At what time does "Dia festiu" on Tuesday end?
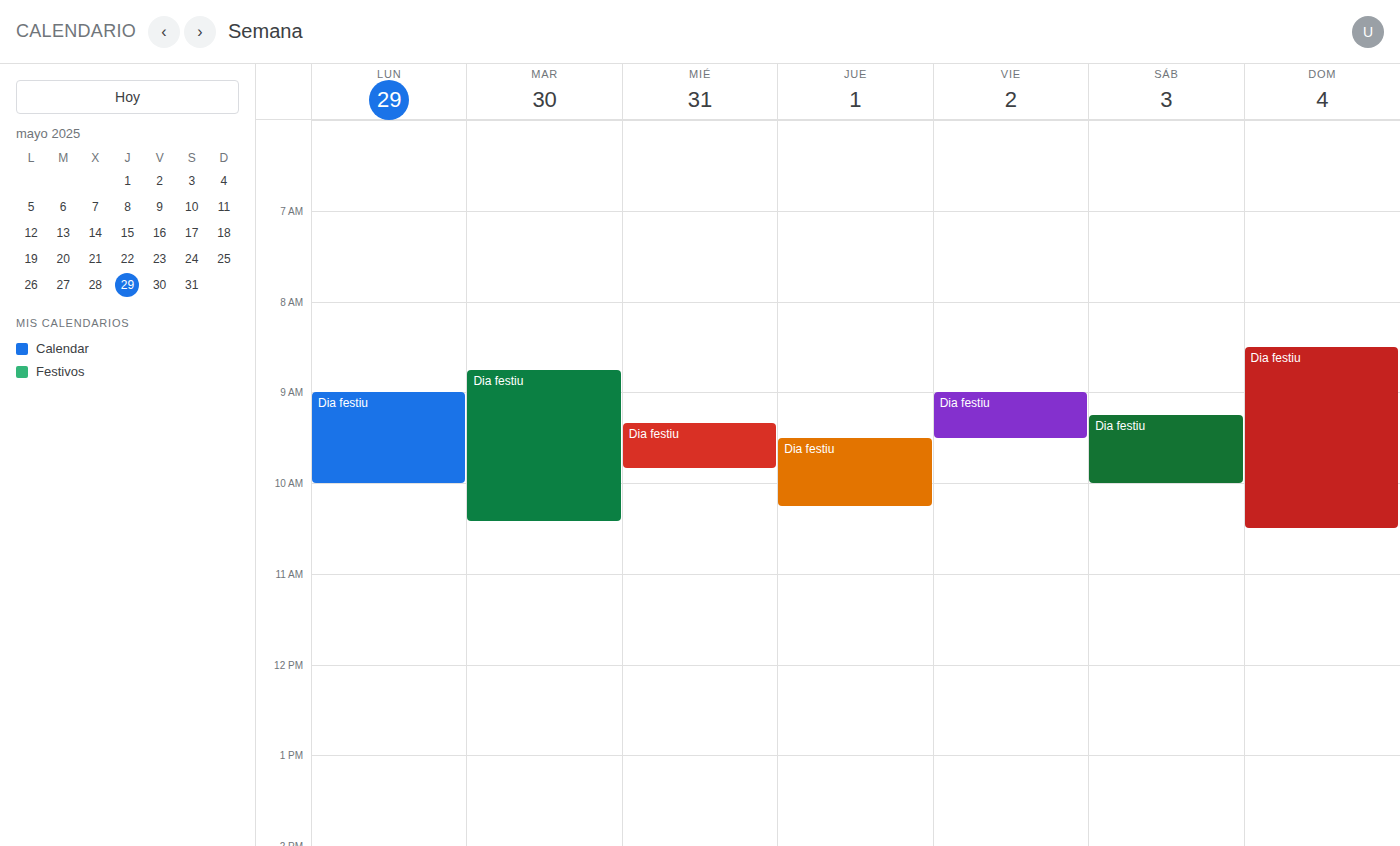
10:25 AM